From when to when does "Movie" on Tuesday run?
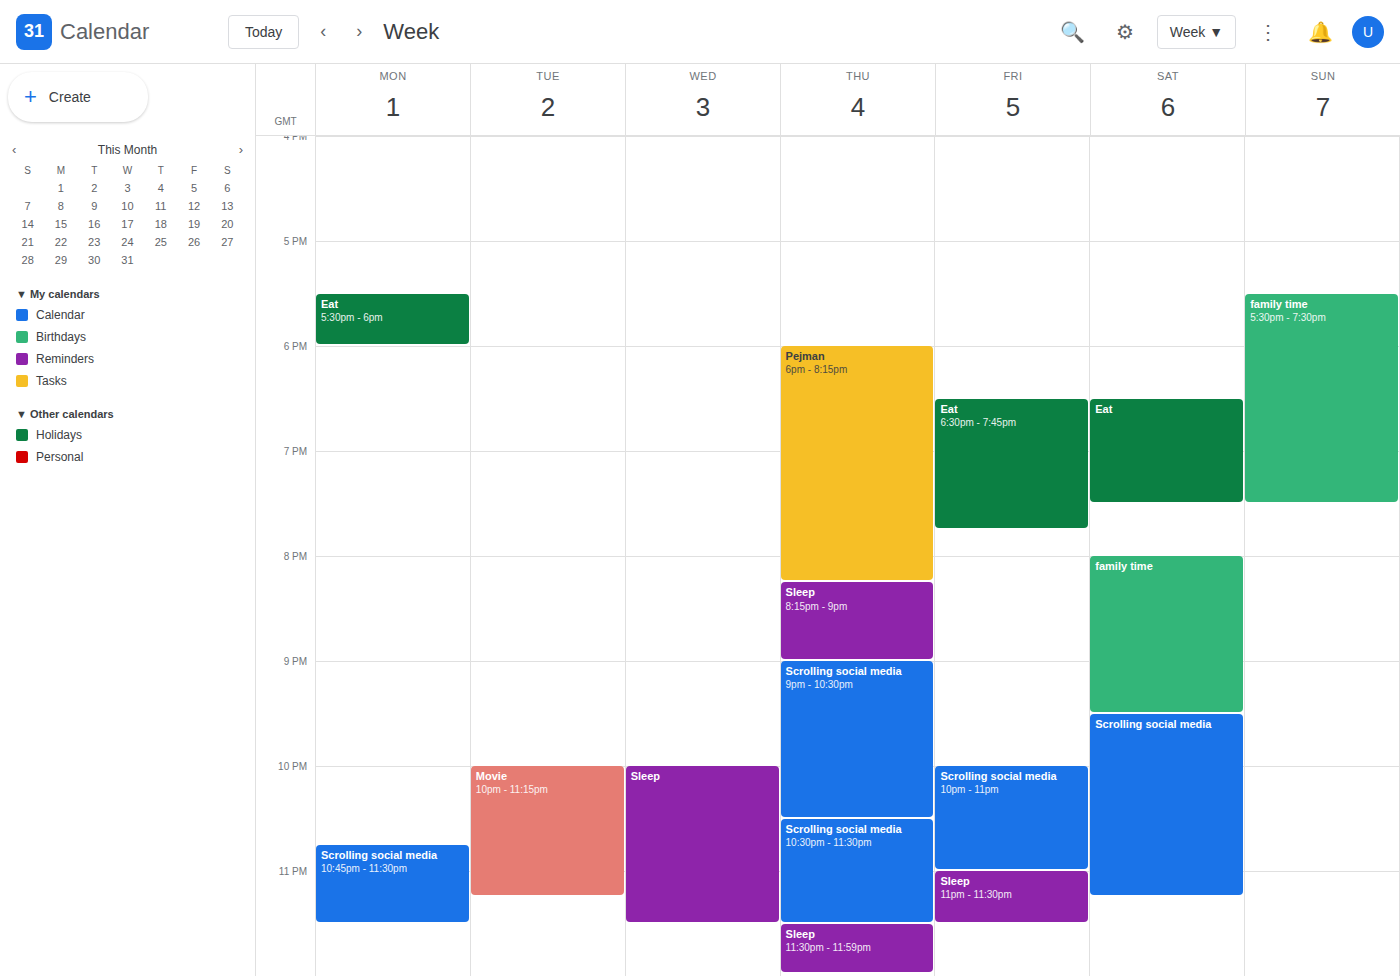
10:00 PM to 11:15 PM